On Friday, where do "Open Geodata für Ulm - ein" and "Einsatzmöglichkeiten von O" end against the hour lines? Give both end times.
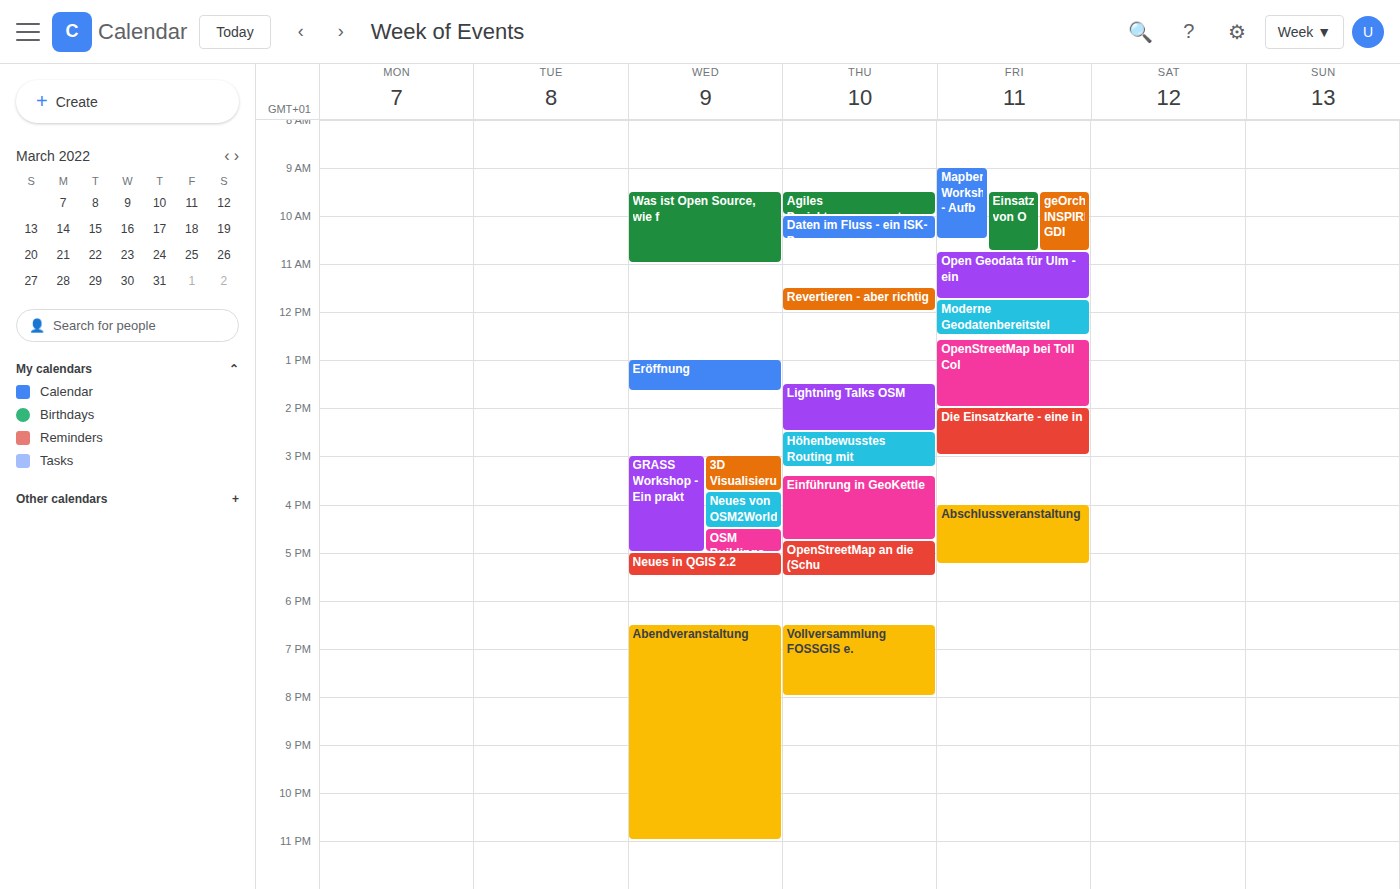
"Open Geodata für Ulm - ein": 11:45 AM, neither: three quarters of the way from the 11 AM line to the 12 PM line. "Einsatzmöglichkeiten von O": 10:45 AM, neither: three quarters of the way from the 10 AM line to the 11 AM line.